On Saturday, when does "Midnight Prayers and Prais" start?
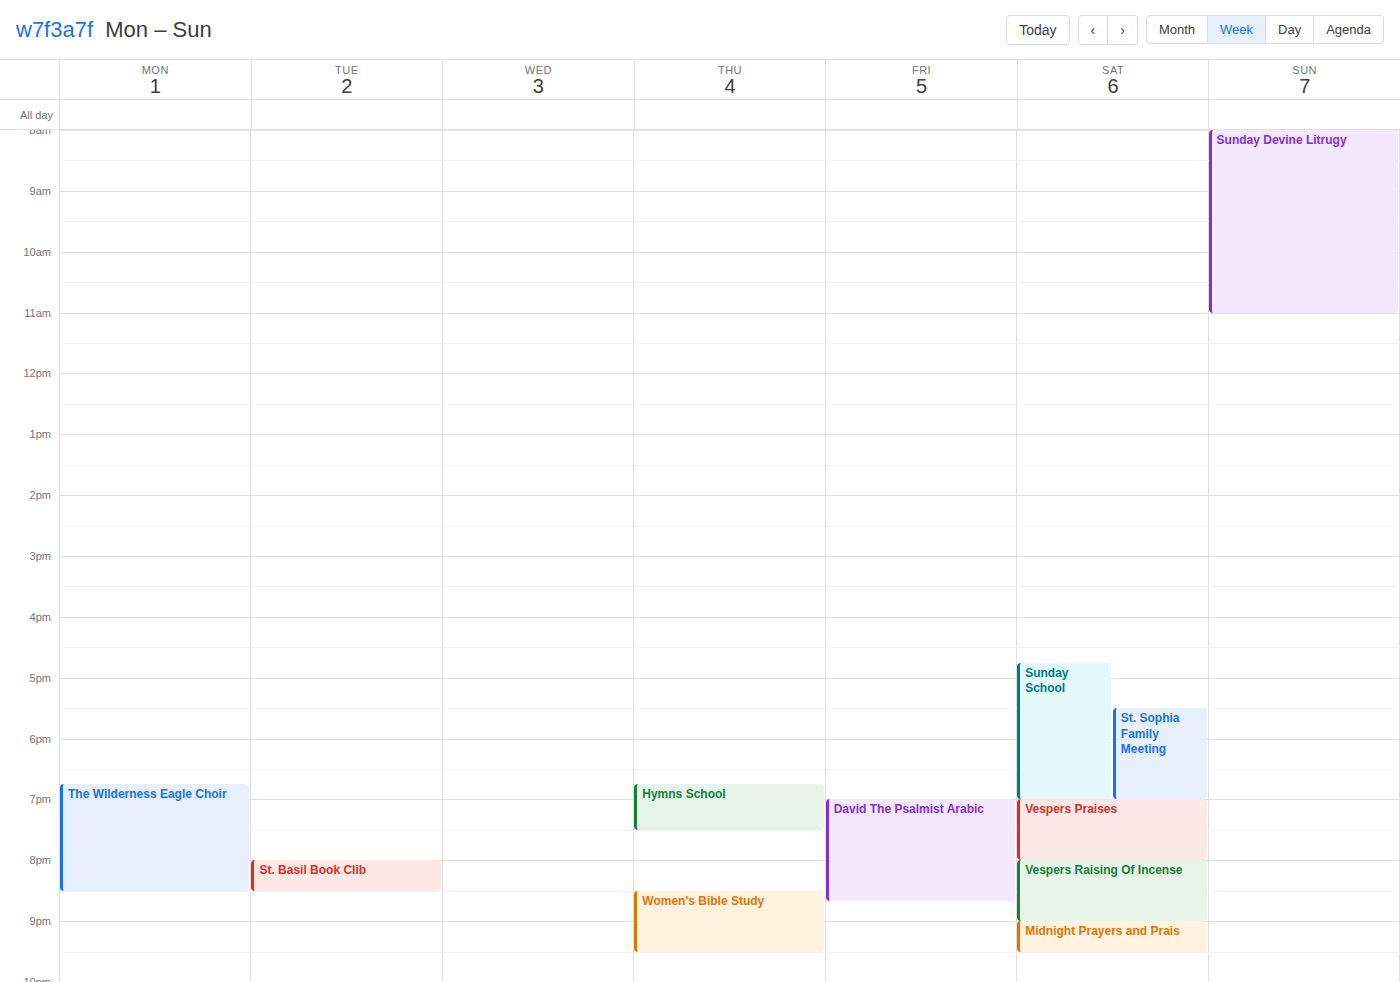
9:00 PM